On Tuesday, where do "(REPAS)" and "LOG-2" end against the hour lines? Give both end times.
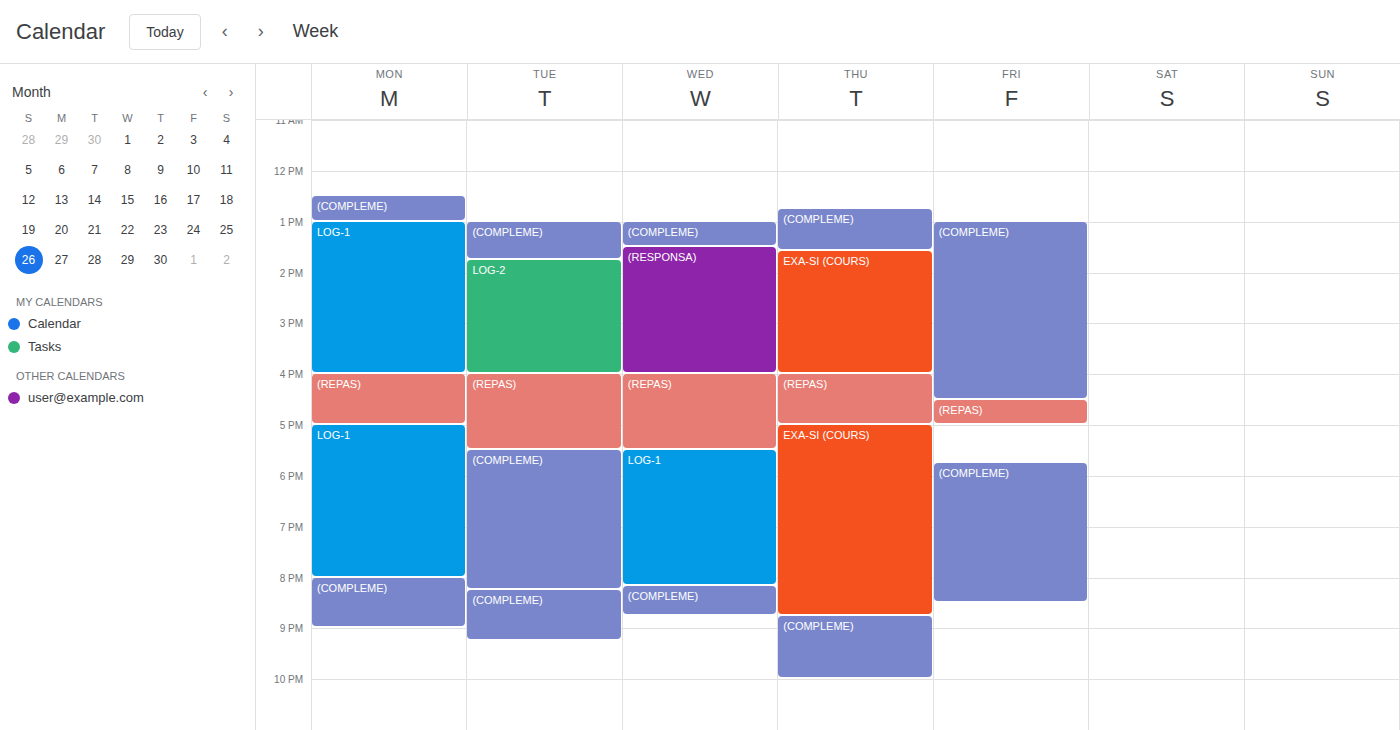
"(REPAS)": 5:30 PM, halfway between the 5 PM and 6 PM lines. "LOG-2": 4:00 PM, exactly on the 4 PM line.